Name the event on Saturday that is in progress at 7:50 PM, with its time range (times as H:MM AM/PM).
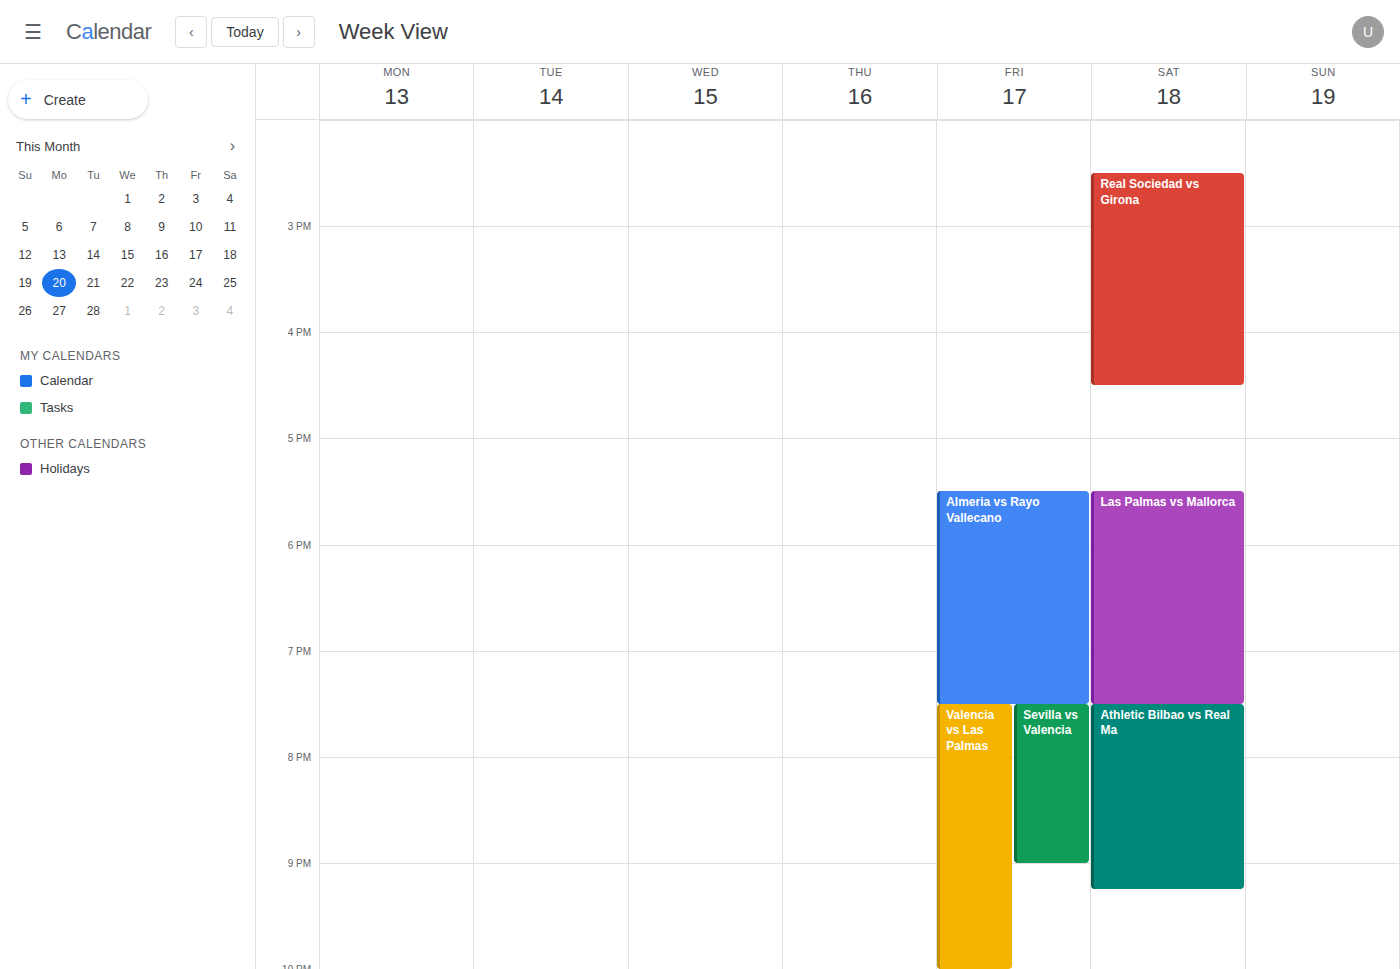
"Athletic Bilbao vs Real Ma", 7:30 PM to 9:15 PM